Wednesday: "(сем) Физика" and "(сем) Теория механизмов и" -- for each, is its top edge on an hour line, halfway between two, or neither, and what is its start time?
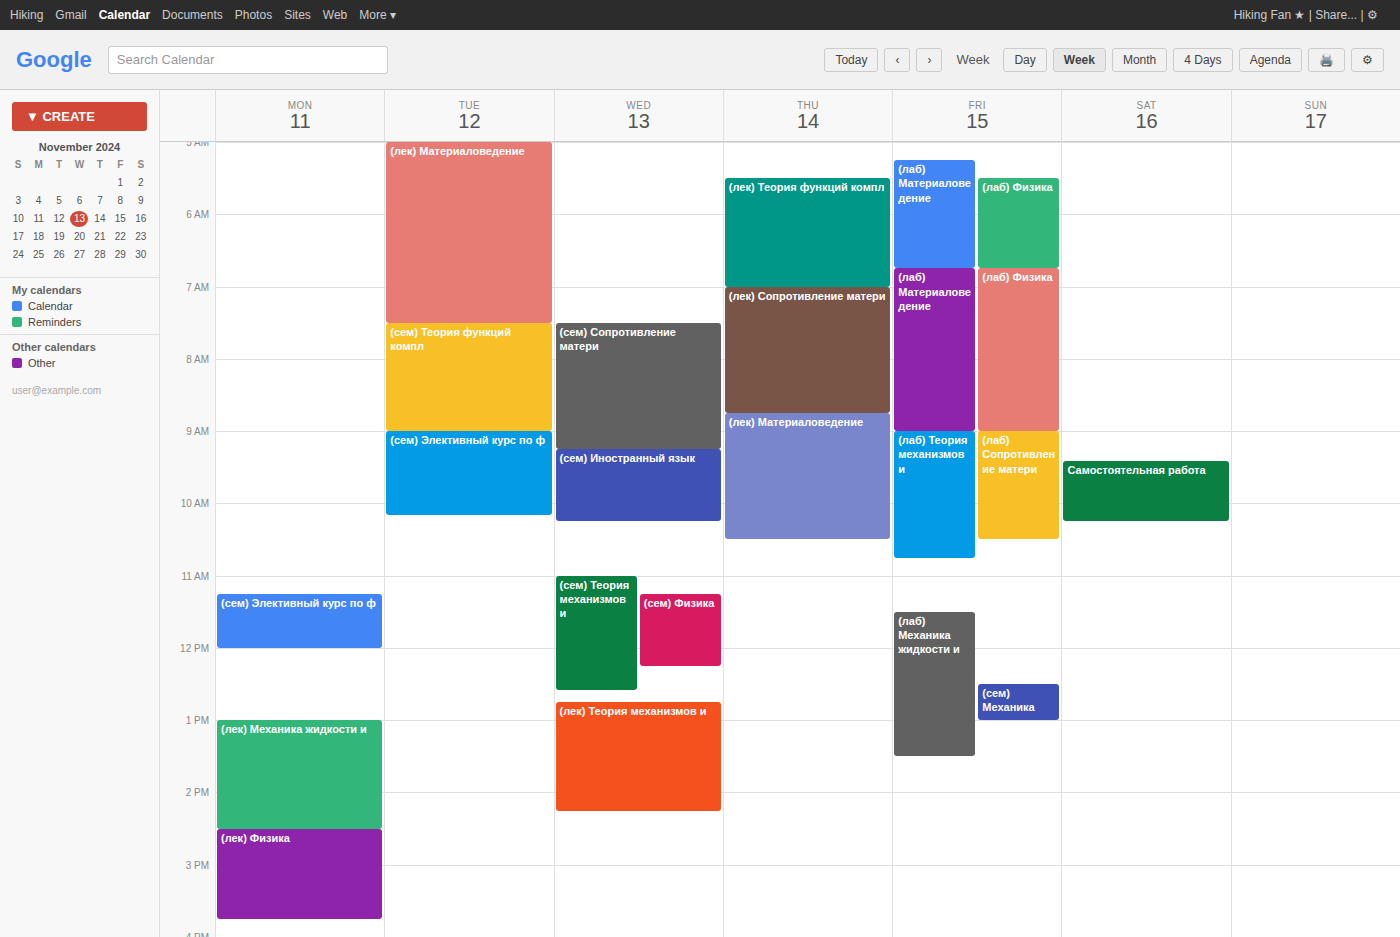
"(сем) Физика": 11:15 AM, neither: a quarter of the way from the 11 AM line to the 12 PM line. "(сем) Теория механизмов и": 11:00 AM, exactly on the 11 AM line.